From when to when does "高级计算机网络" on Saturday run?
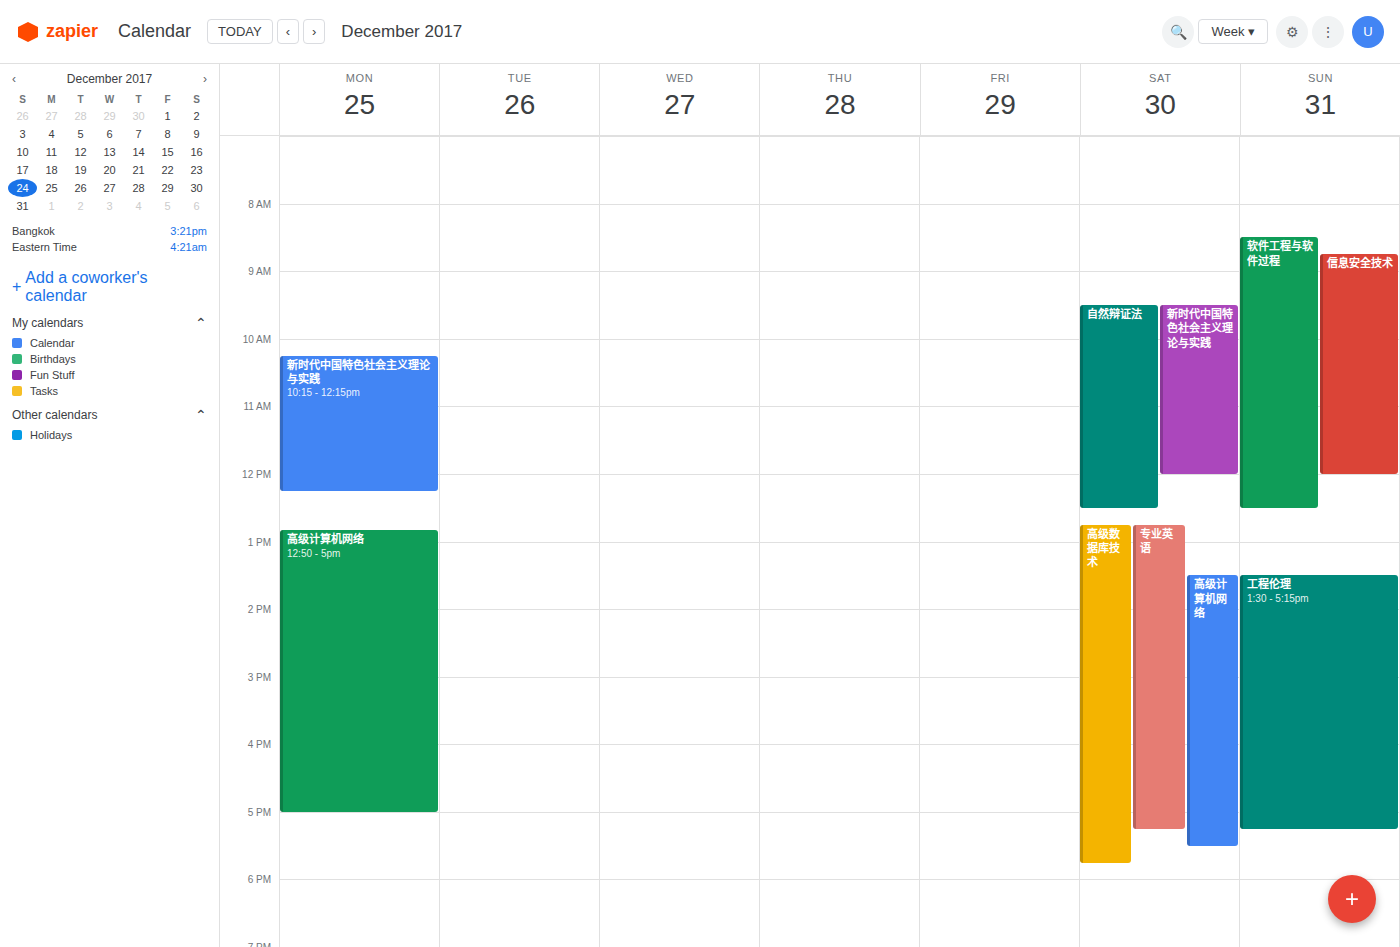
1:30 PM to 5:30 PM